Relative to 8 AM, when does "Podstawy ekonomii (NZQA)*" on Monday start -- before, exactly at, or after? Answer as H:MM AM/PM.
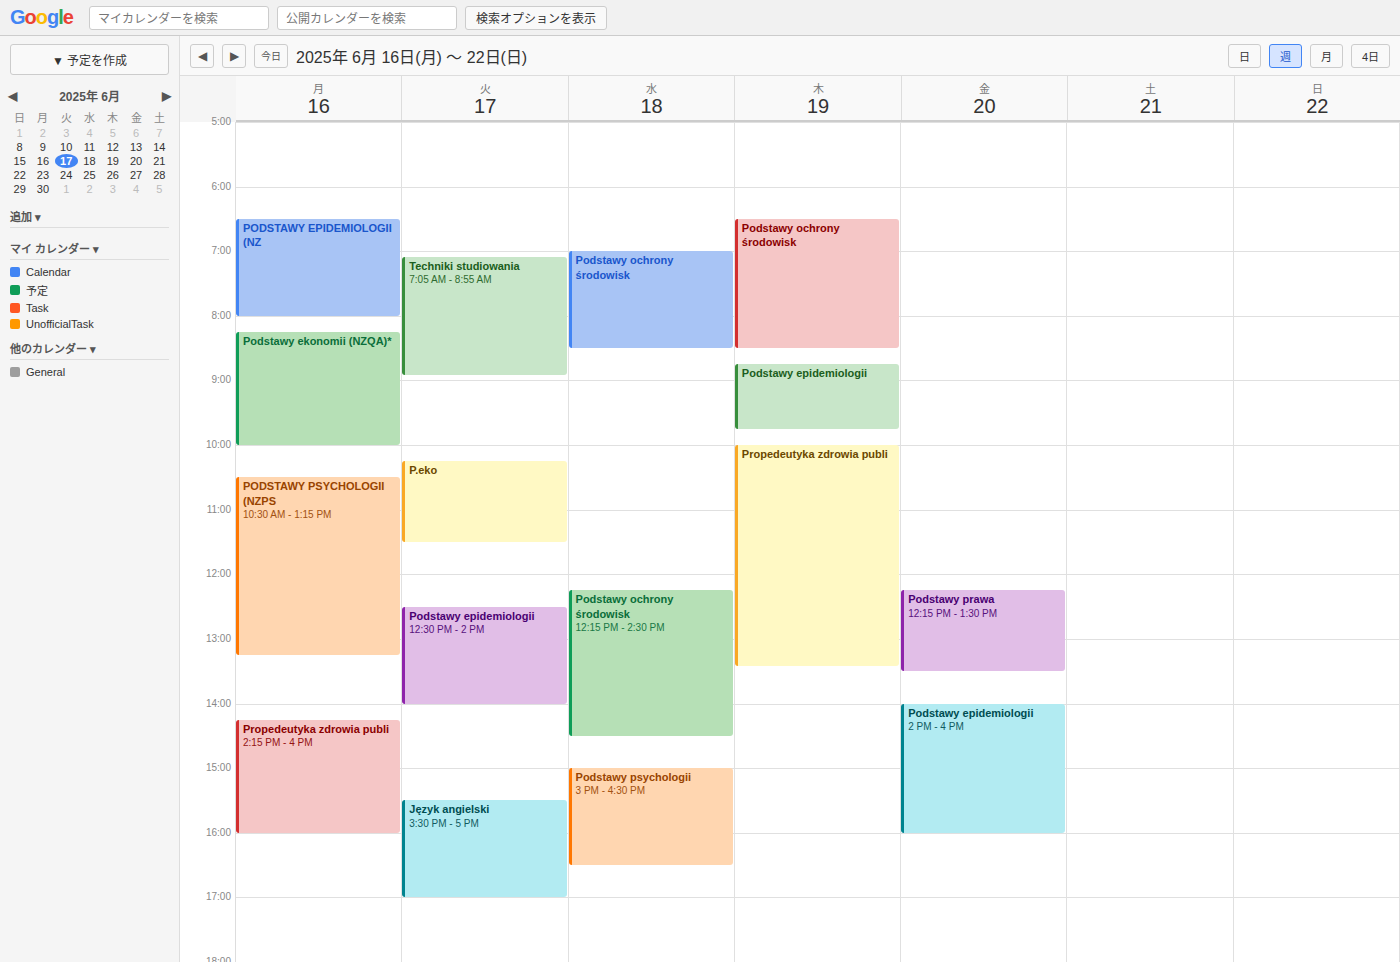
8:15 AM -- after 8 AM, 15 minutes below the 8 AM line.